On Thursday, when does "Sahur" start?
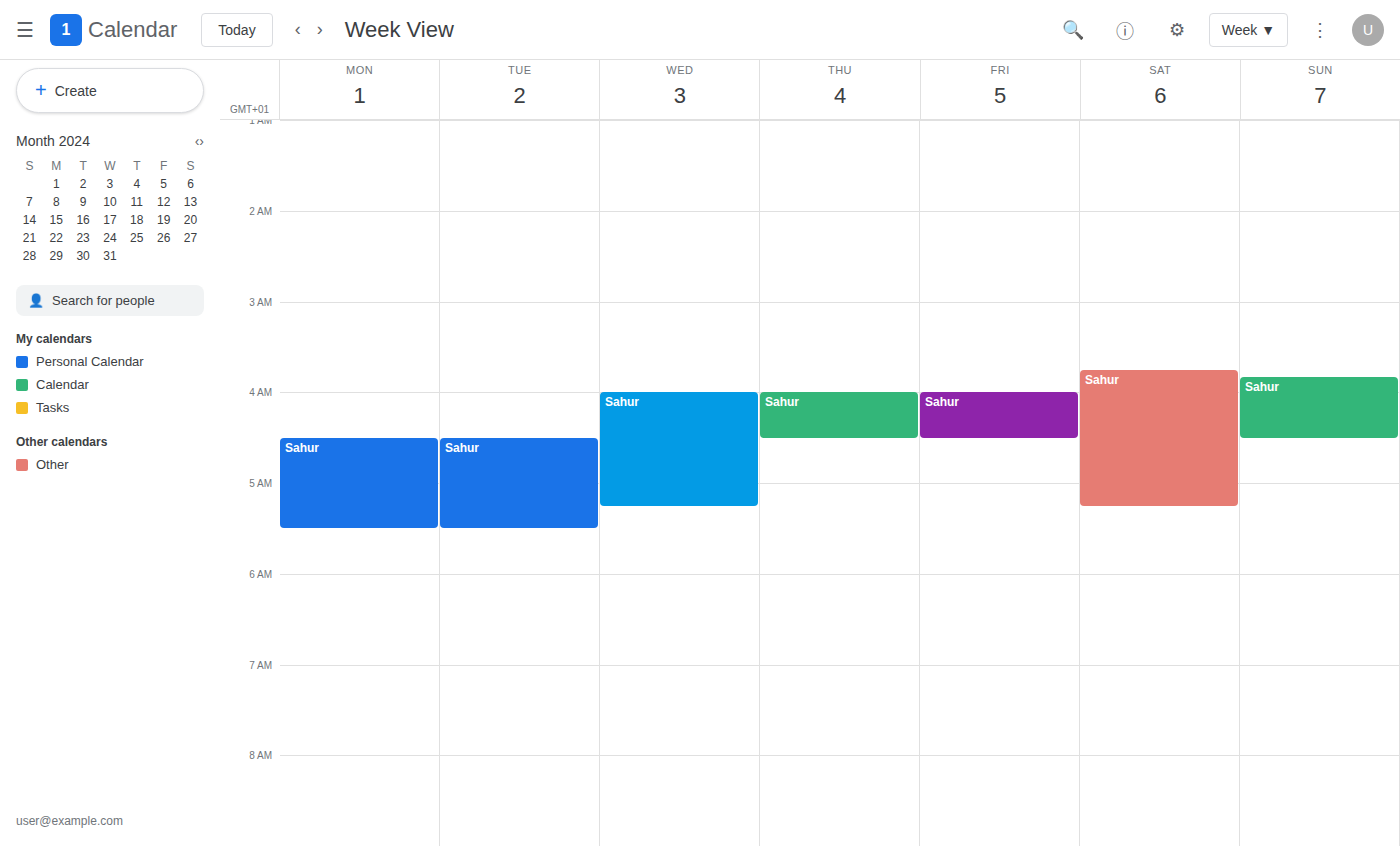
04:00